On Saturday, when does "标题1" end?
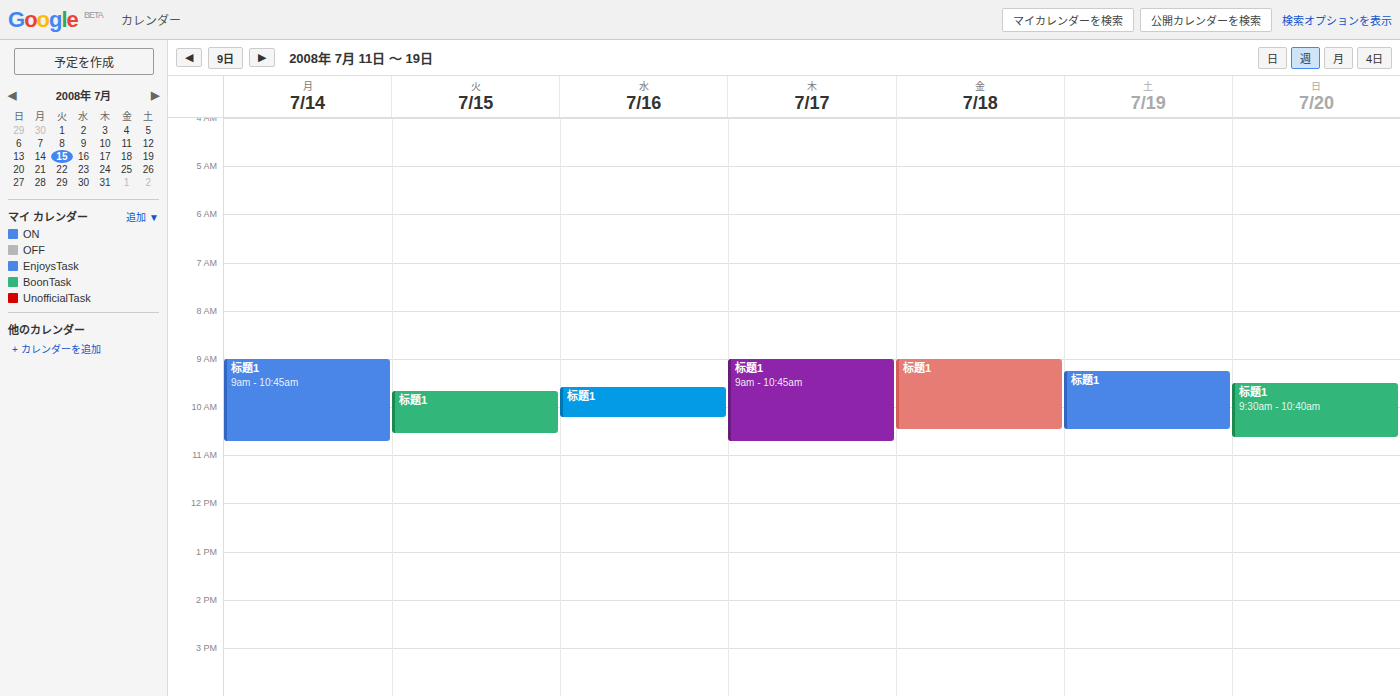
10:30 AM